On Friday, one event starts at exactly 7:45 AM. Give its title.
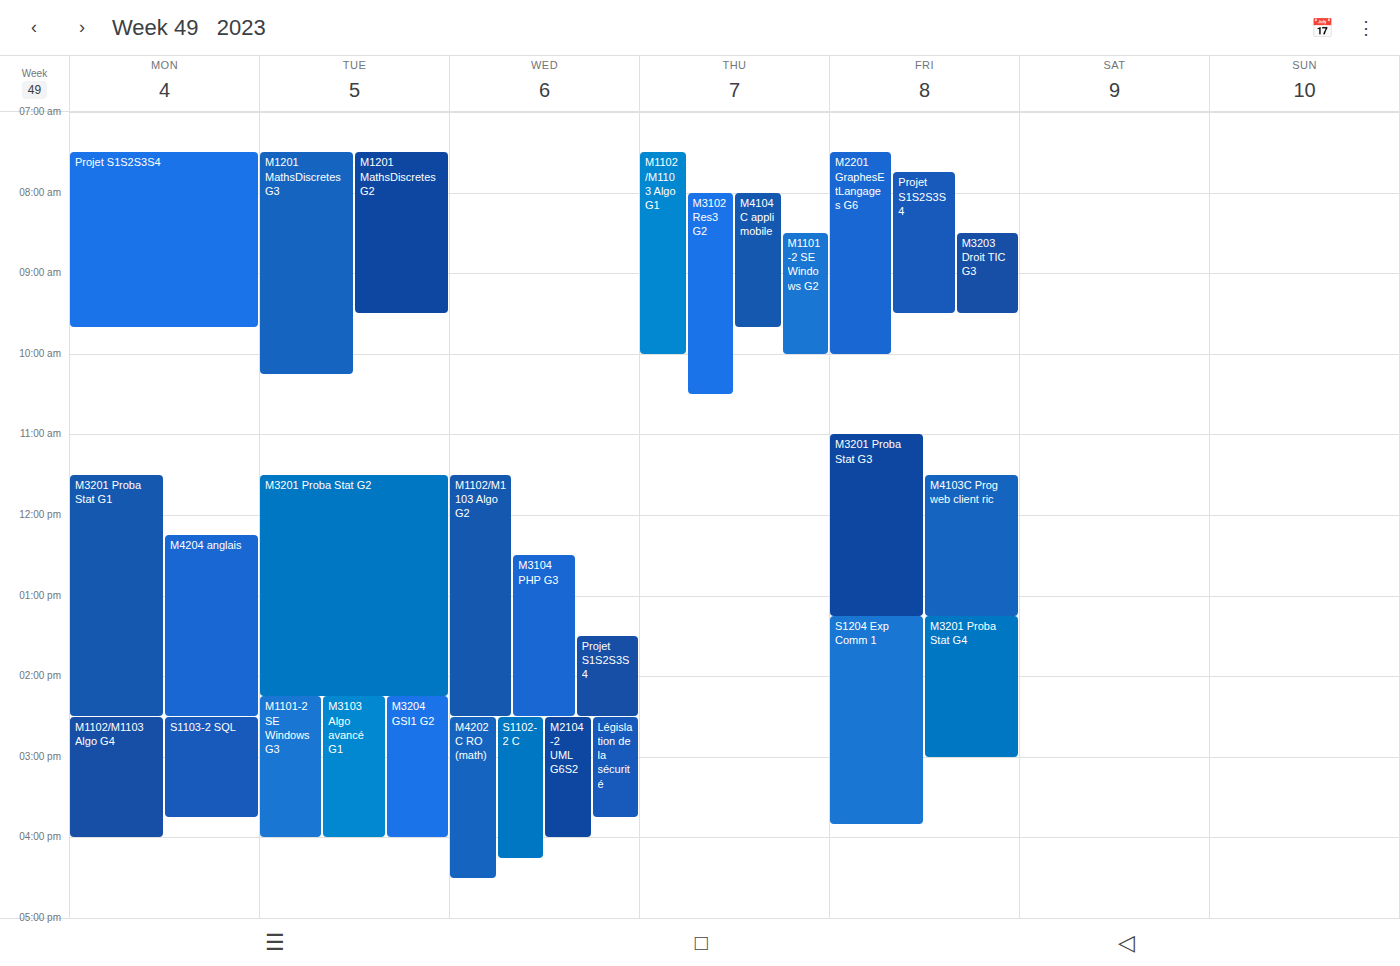
"Projet S1S2S3S4"